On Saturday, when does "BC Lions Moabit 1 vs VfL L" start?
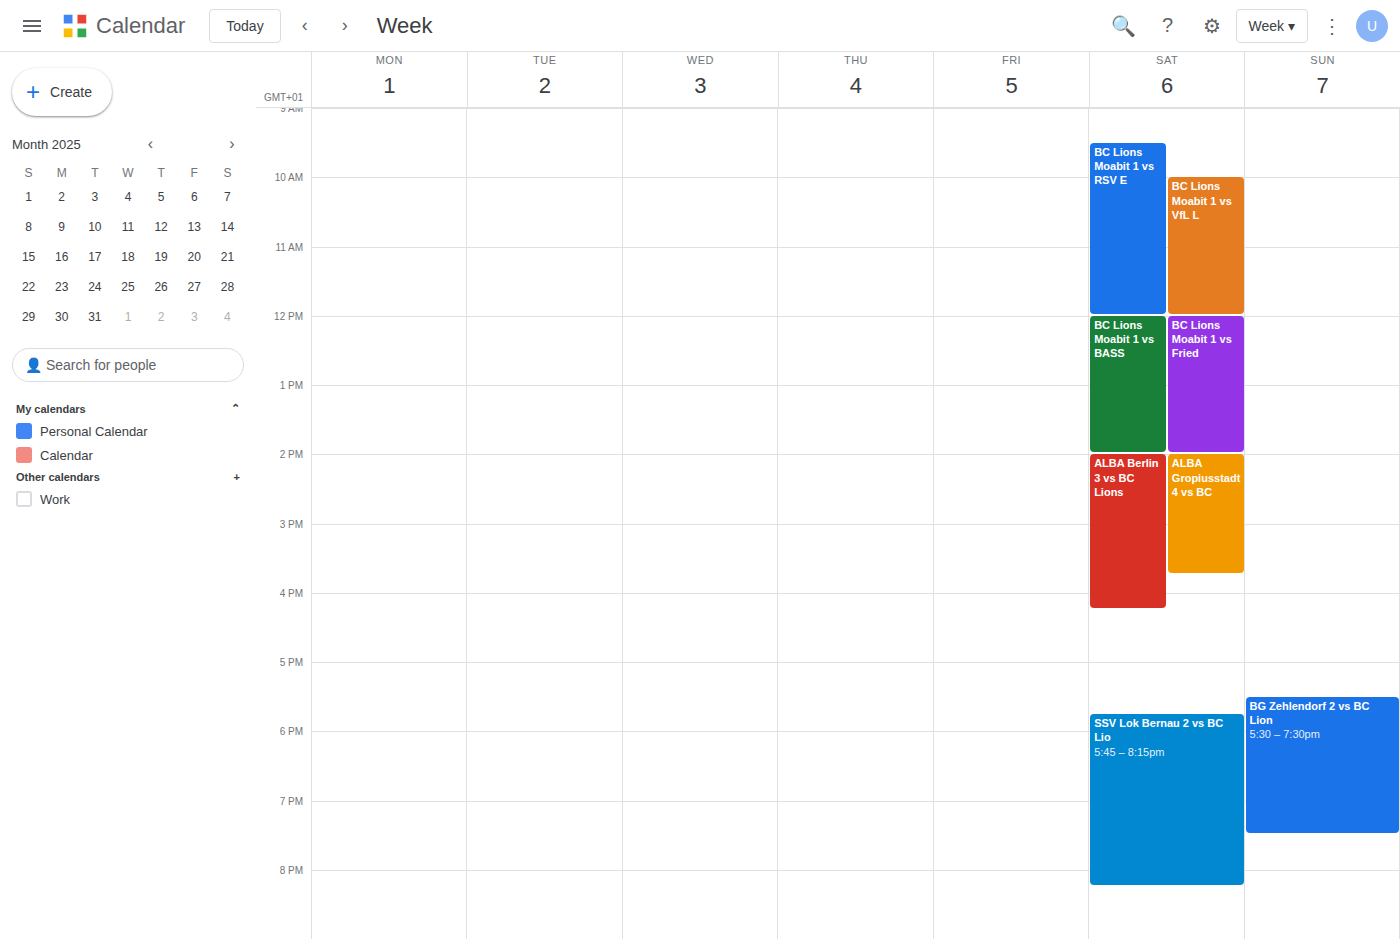
10:00 AM